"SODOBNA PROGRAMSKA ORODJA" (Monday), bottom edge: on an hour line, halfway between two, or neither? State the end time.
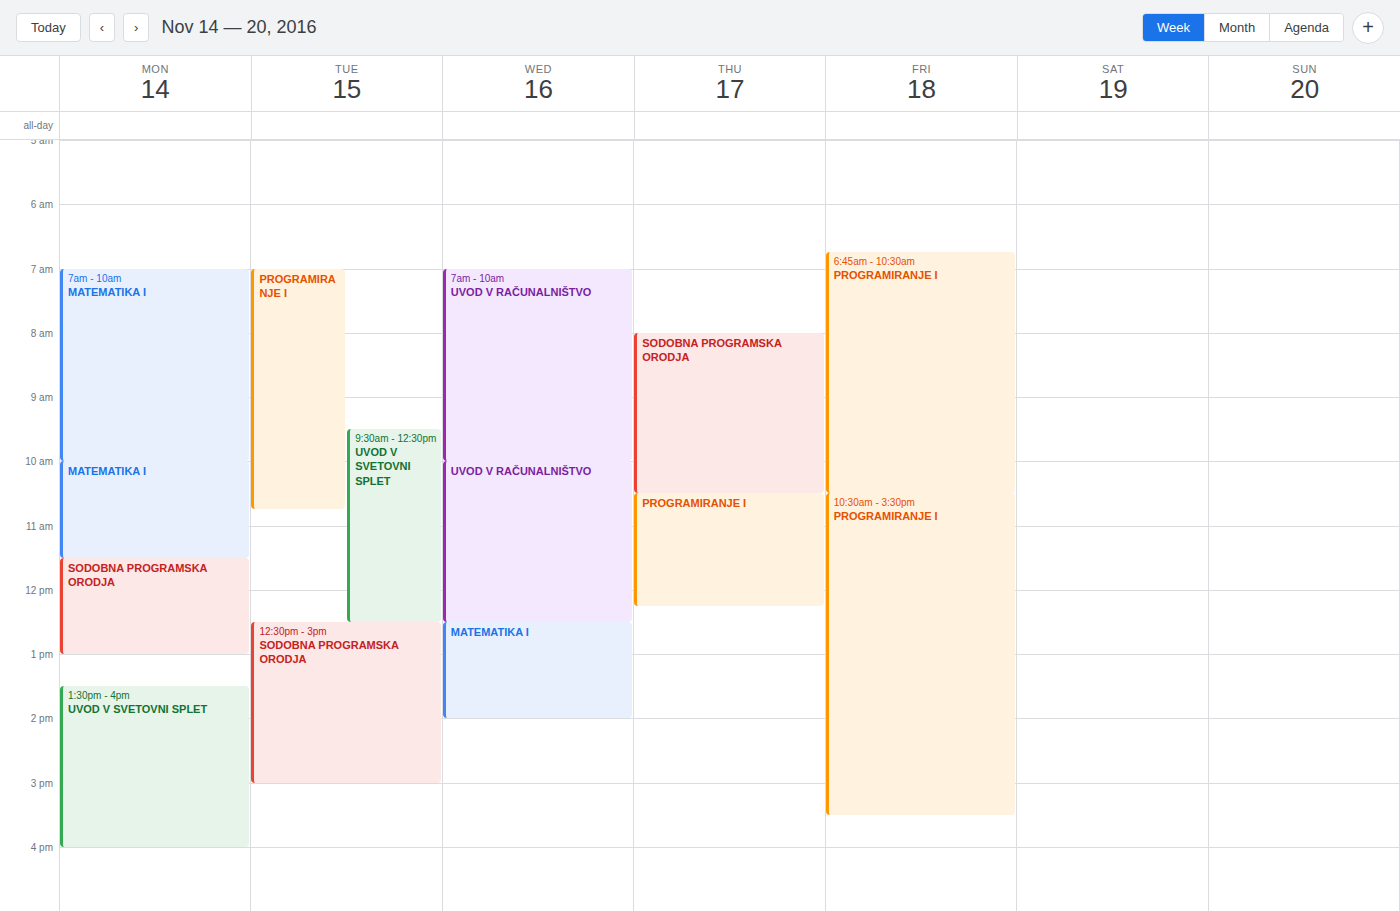
1:00 PM -- exactly on the 1 PM line.